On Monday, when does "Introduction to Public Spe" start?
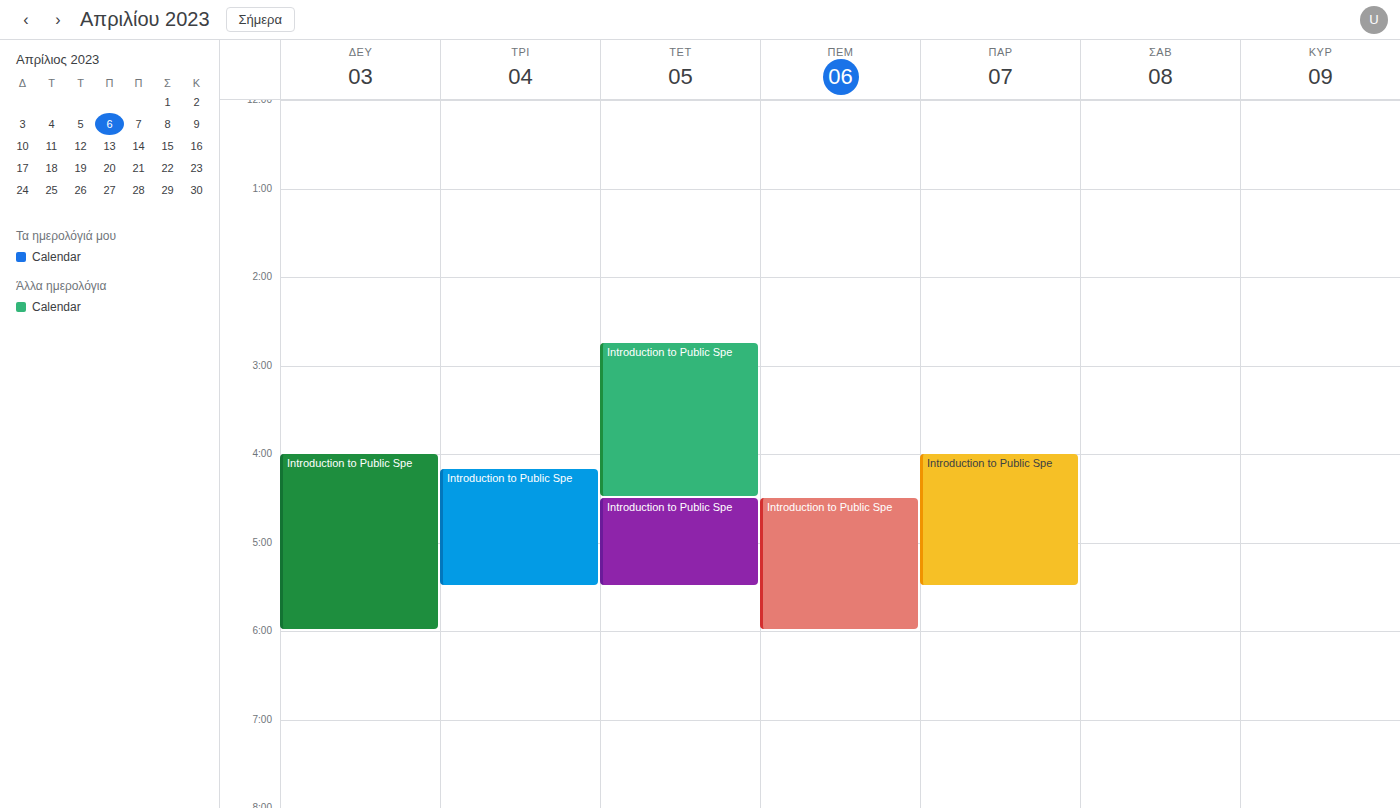
4:00 PM